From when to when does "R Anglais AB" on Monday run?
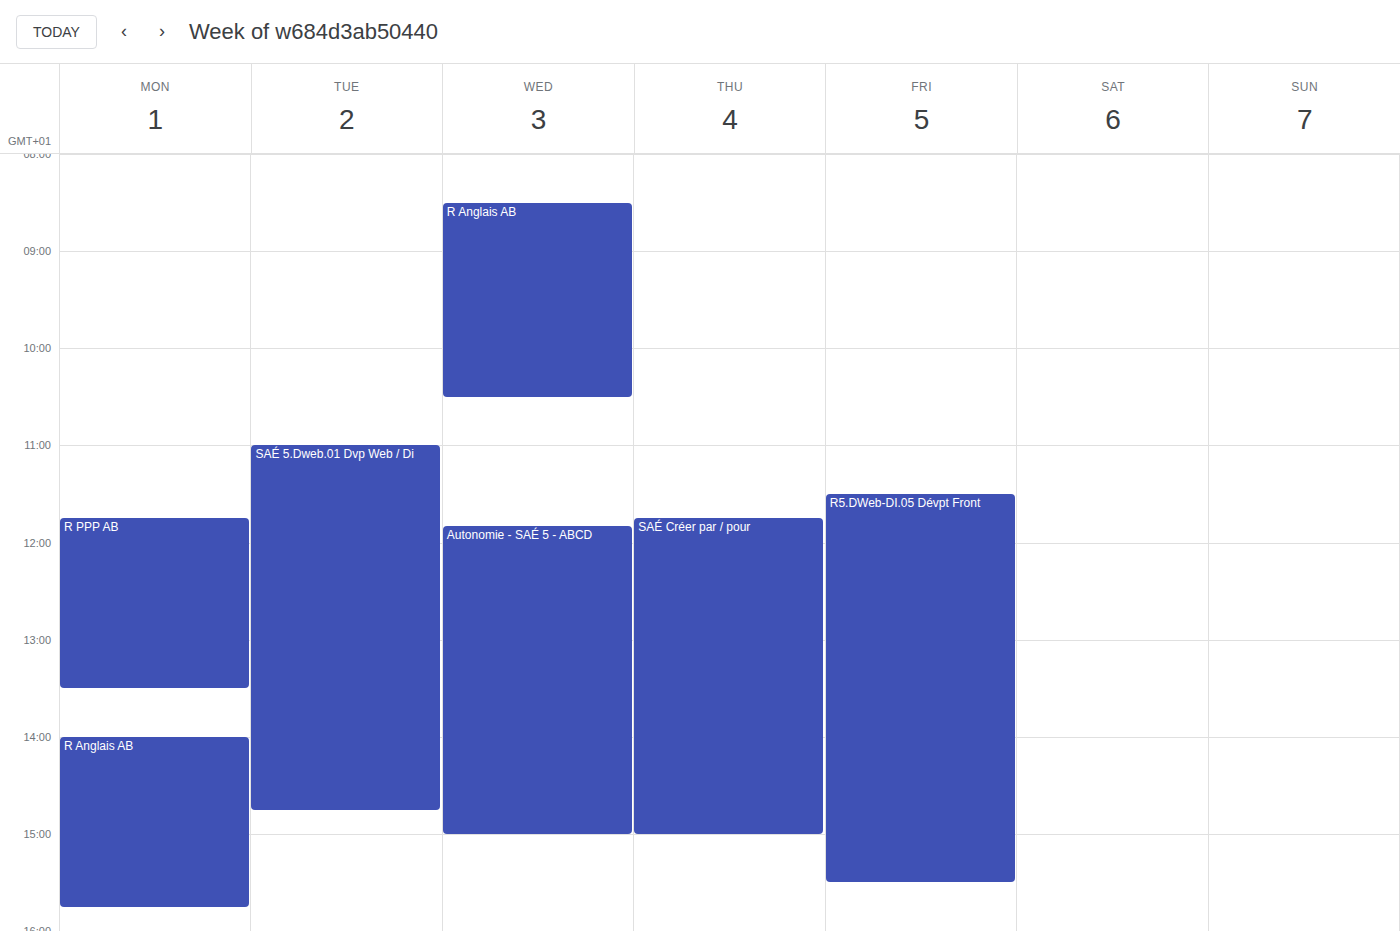
2:00 PM to 3:45 PM